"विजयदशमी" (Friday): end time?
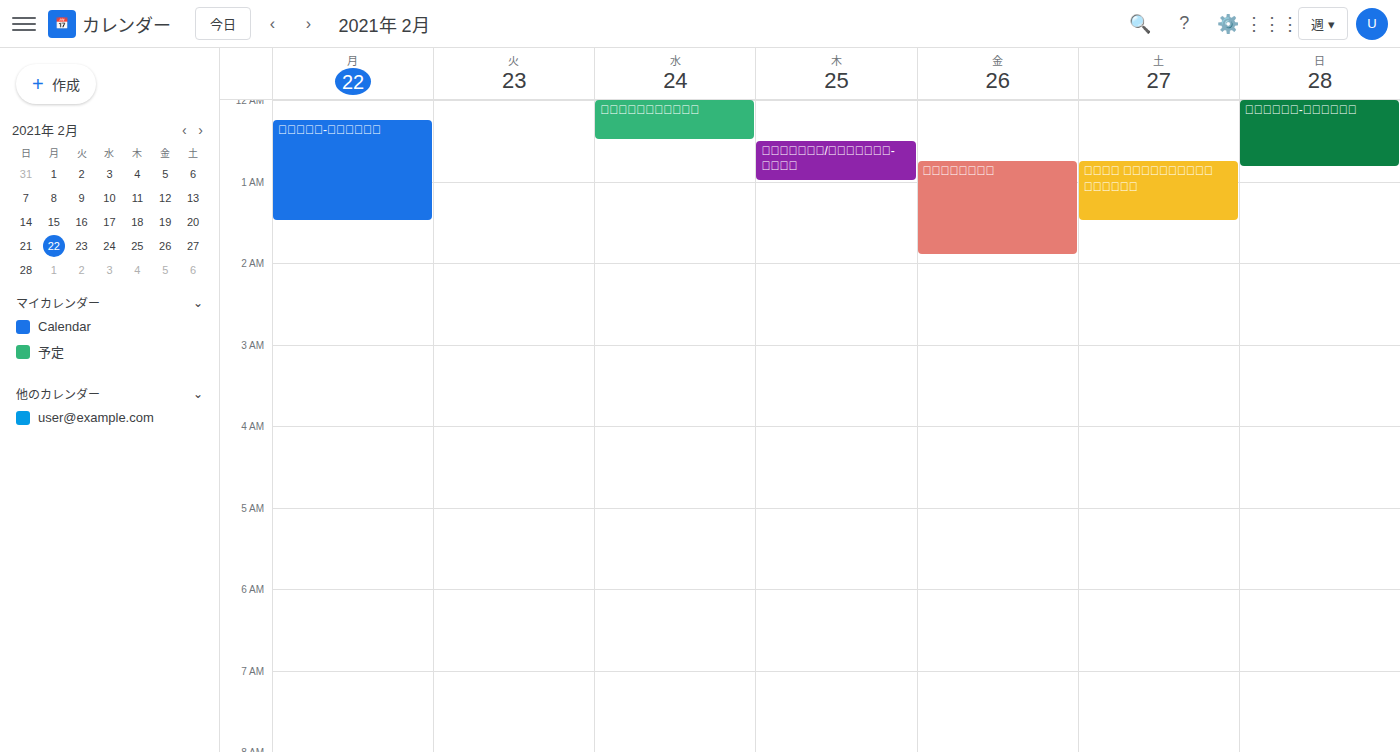
1:55 AM